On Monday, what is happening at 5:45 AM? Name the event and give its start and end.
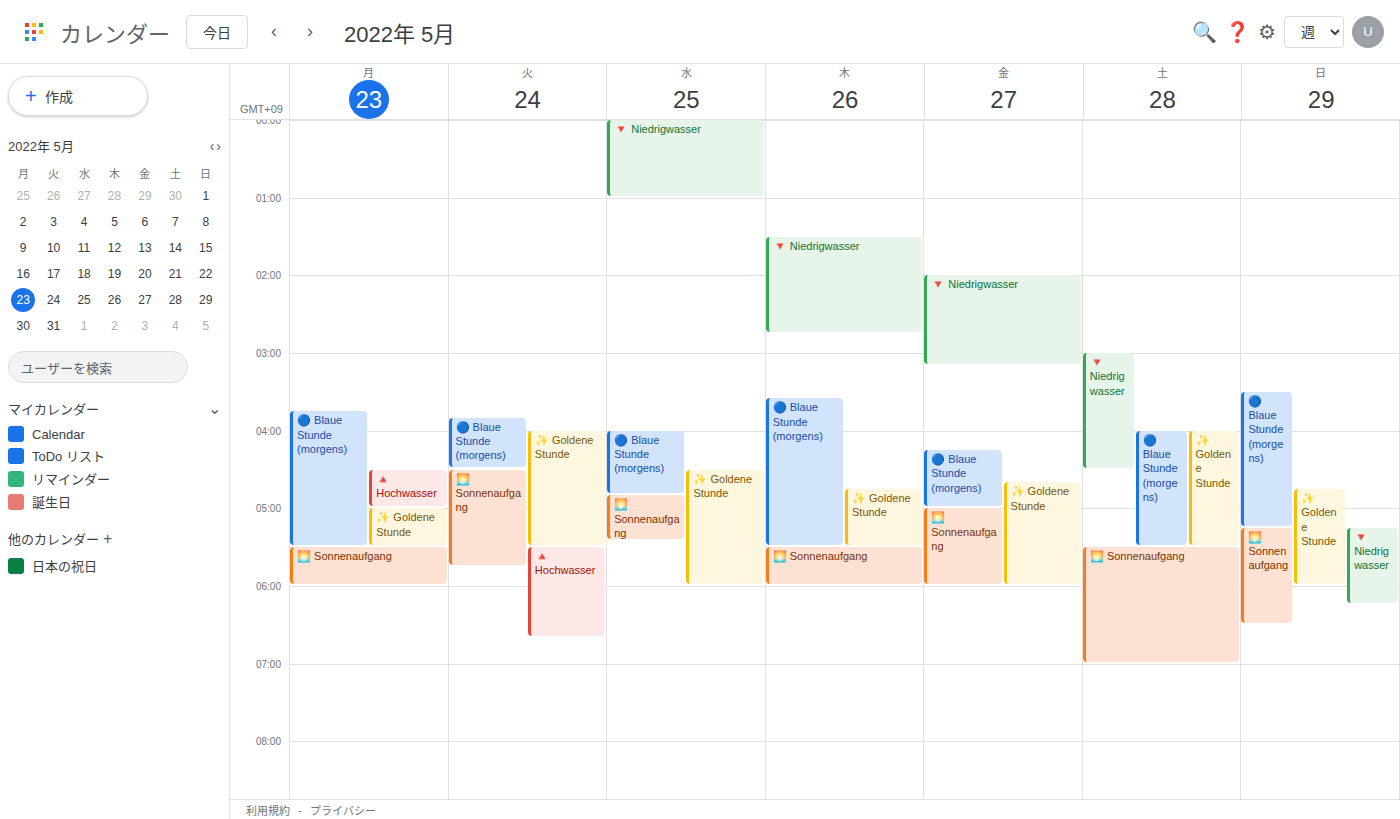
"🌅 Sonnenaufgang", 5:30 AM to 6:00 AM